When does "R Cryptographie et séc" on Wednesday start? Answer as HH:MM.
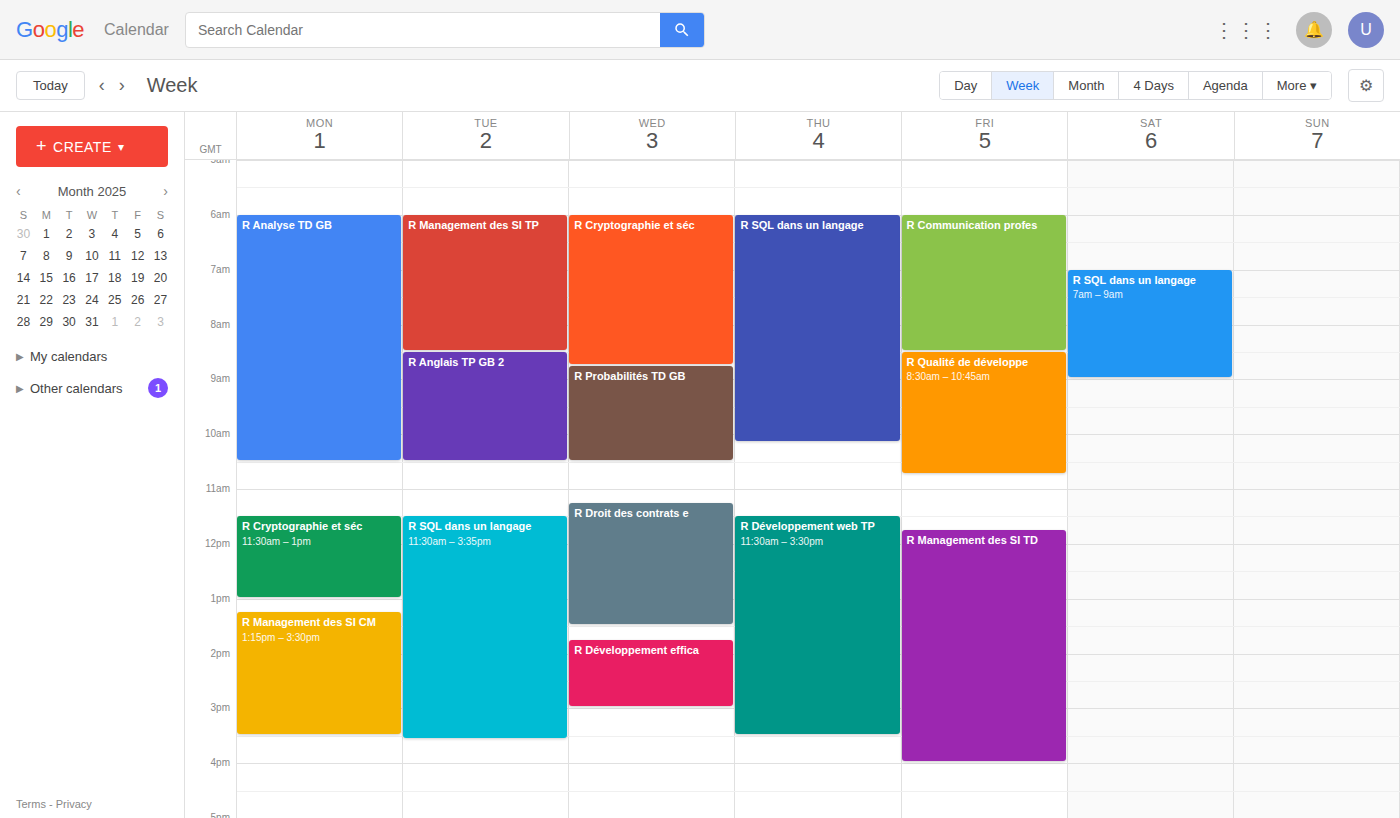
06:00